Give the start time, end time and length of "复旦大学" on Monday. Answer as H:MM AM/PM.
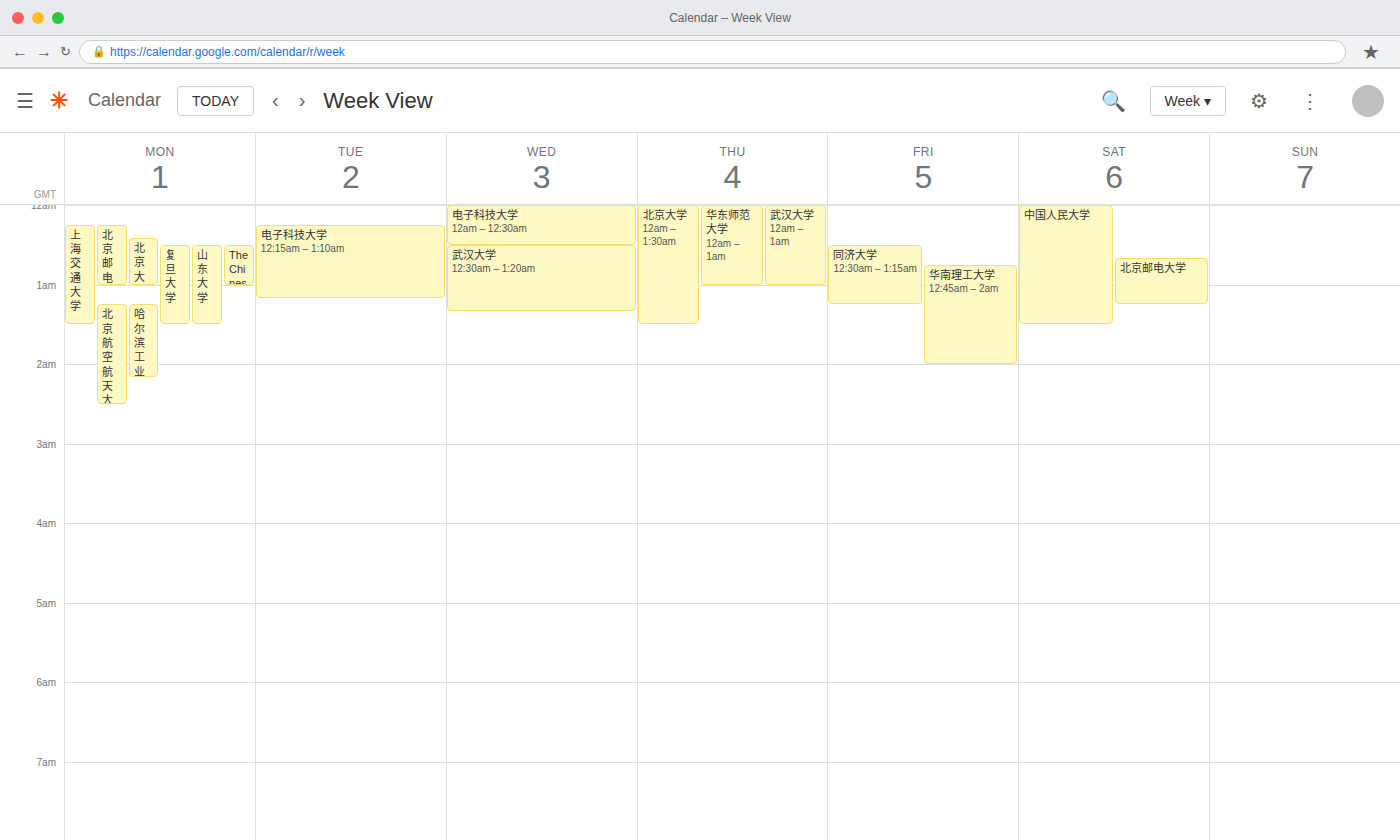
12:30 AM to 1:30 AM, 1 hour